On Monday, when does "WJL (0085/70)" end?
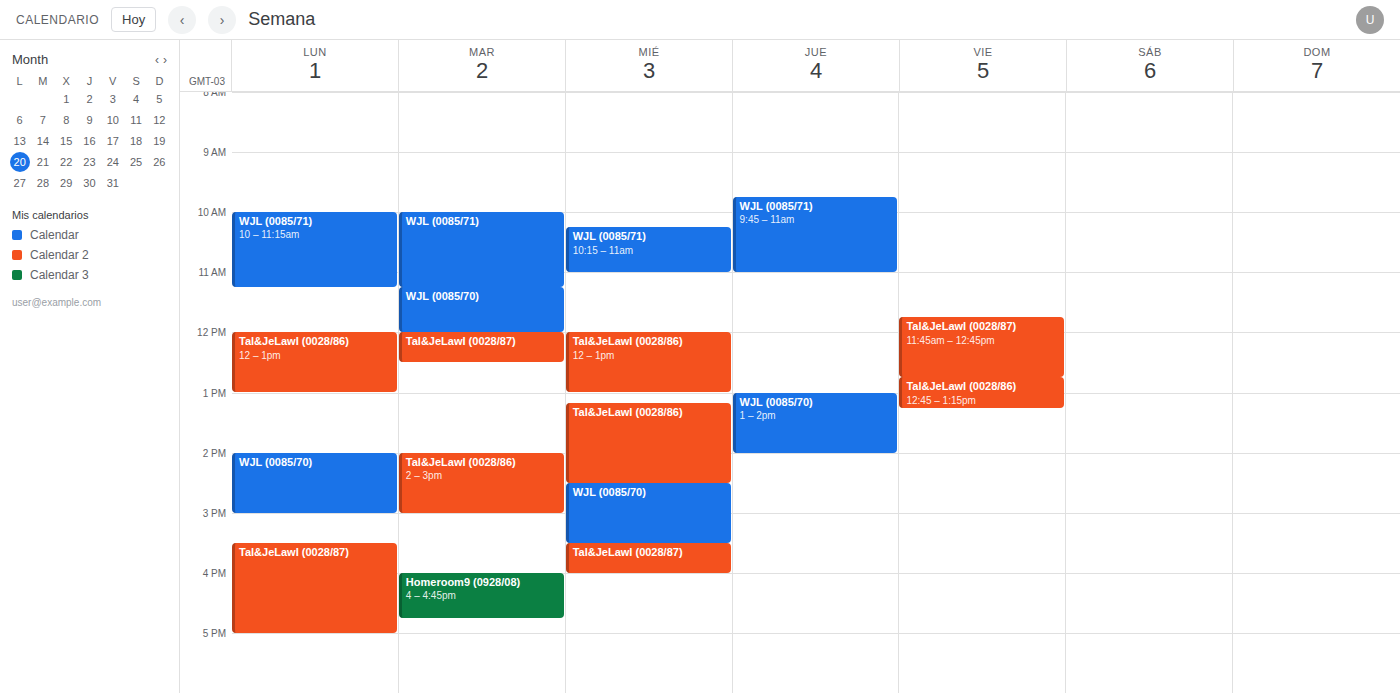
3:00 PM